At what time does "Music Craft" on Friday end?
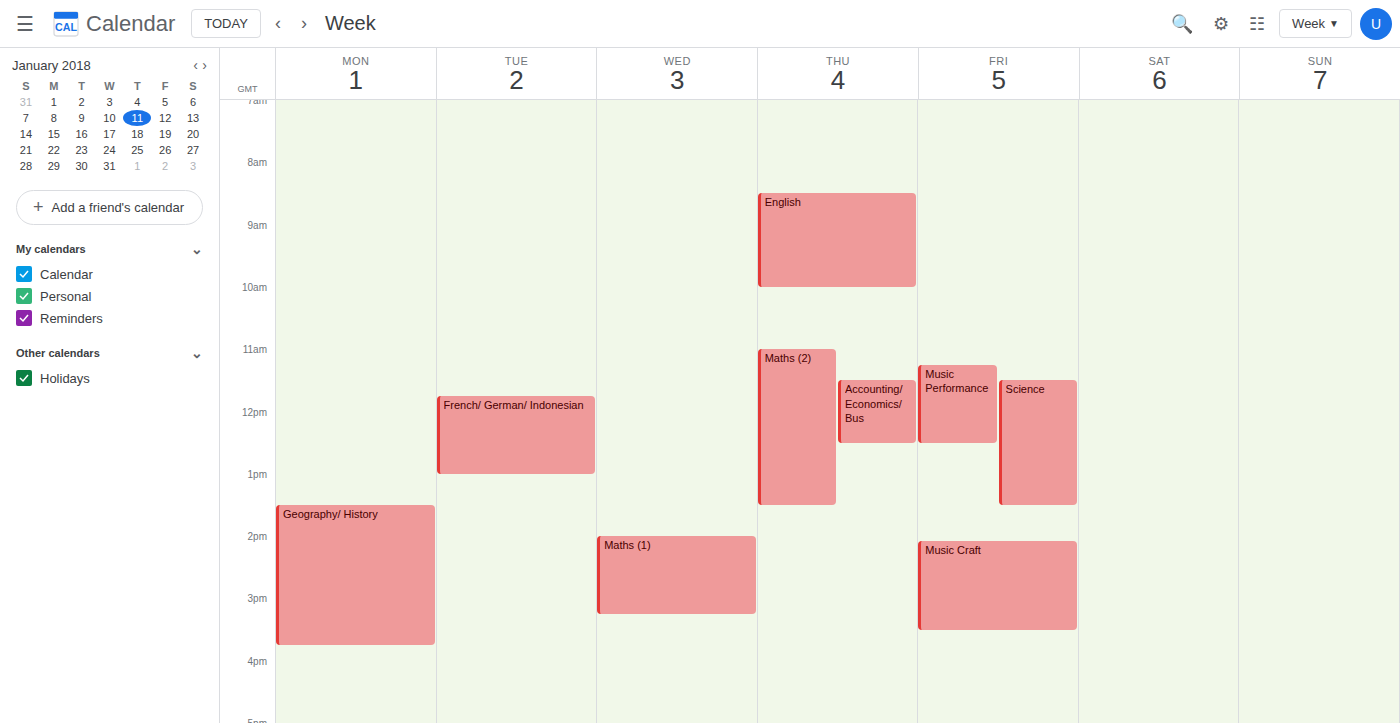
3:30 PM